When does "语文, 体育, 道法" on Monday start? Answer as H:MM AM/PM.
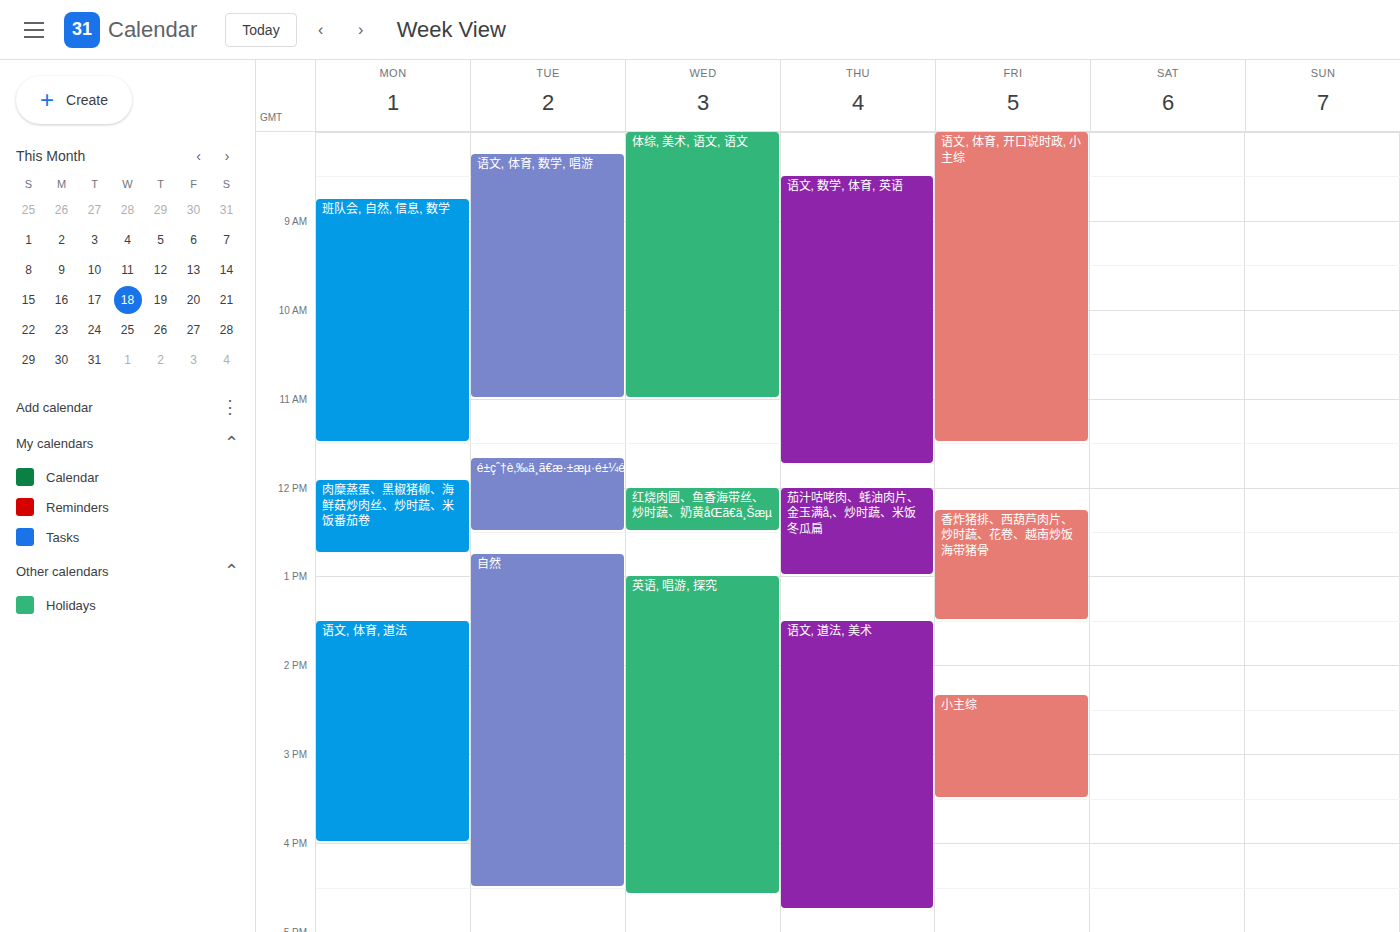
1:30 PM